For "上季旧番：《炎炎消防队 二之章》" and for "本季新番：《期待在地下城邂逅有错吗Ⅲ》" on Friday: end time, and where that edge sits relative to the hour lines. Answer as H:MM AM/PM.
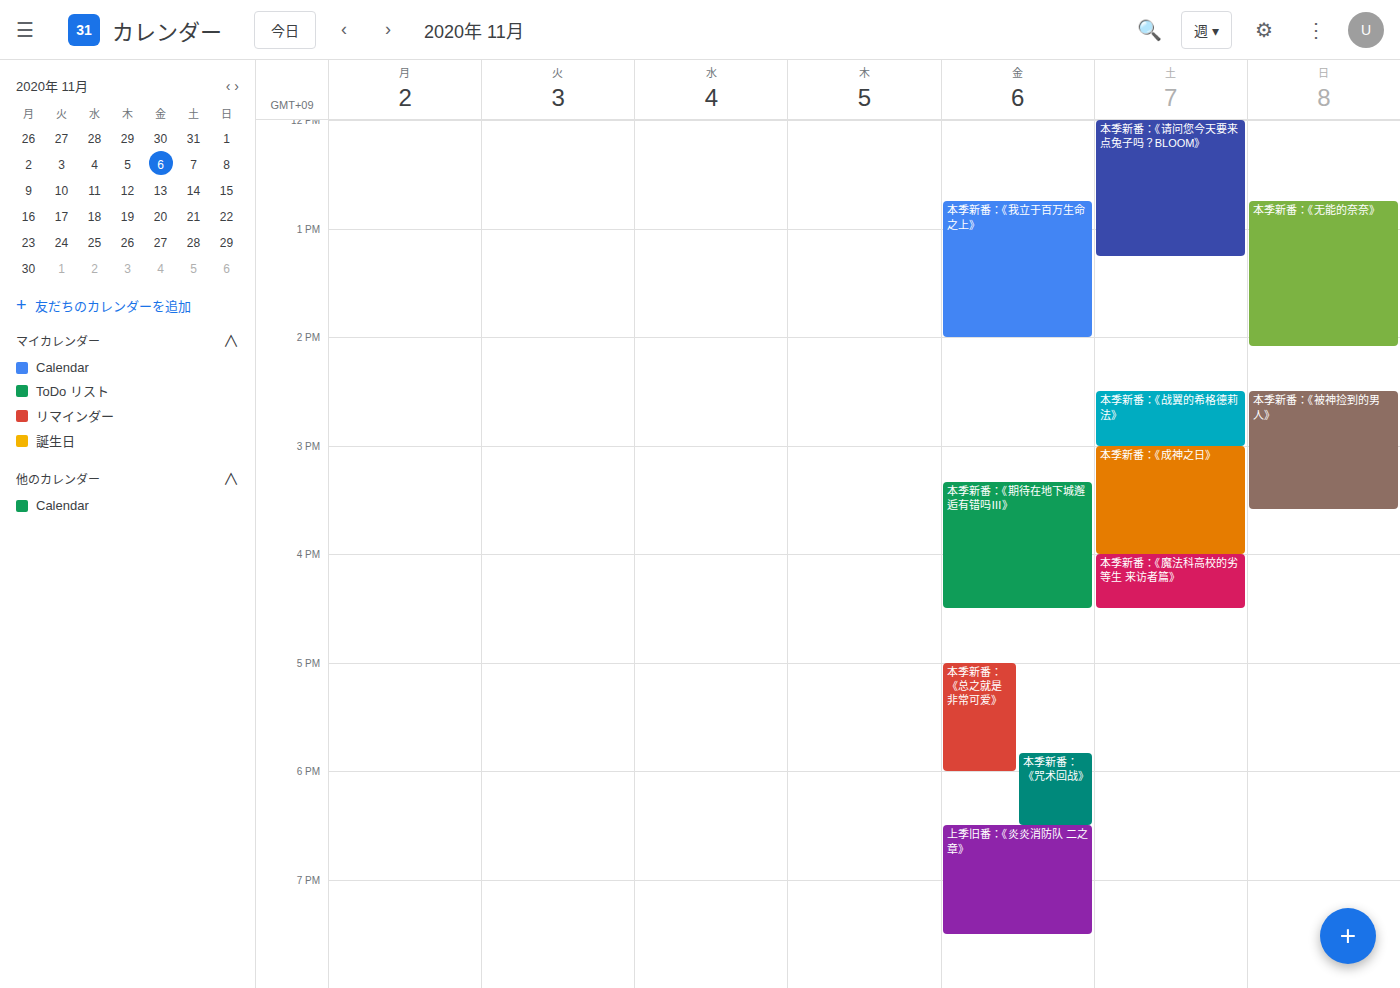
"上季旧番：《炎炎消防队 二之章》": 7:30 PM, halfway between the 7 PM and 8 PM lines. "本季新番：《期待在地下城邂逅有错吗Ⅲ》": 4:30 PM, halfway between the 4 PM and 5 PM lines.